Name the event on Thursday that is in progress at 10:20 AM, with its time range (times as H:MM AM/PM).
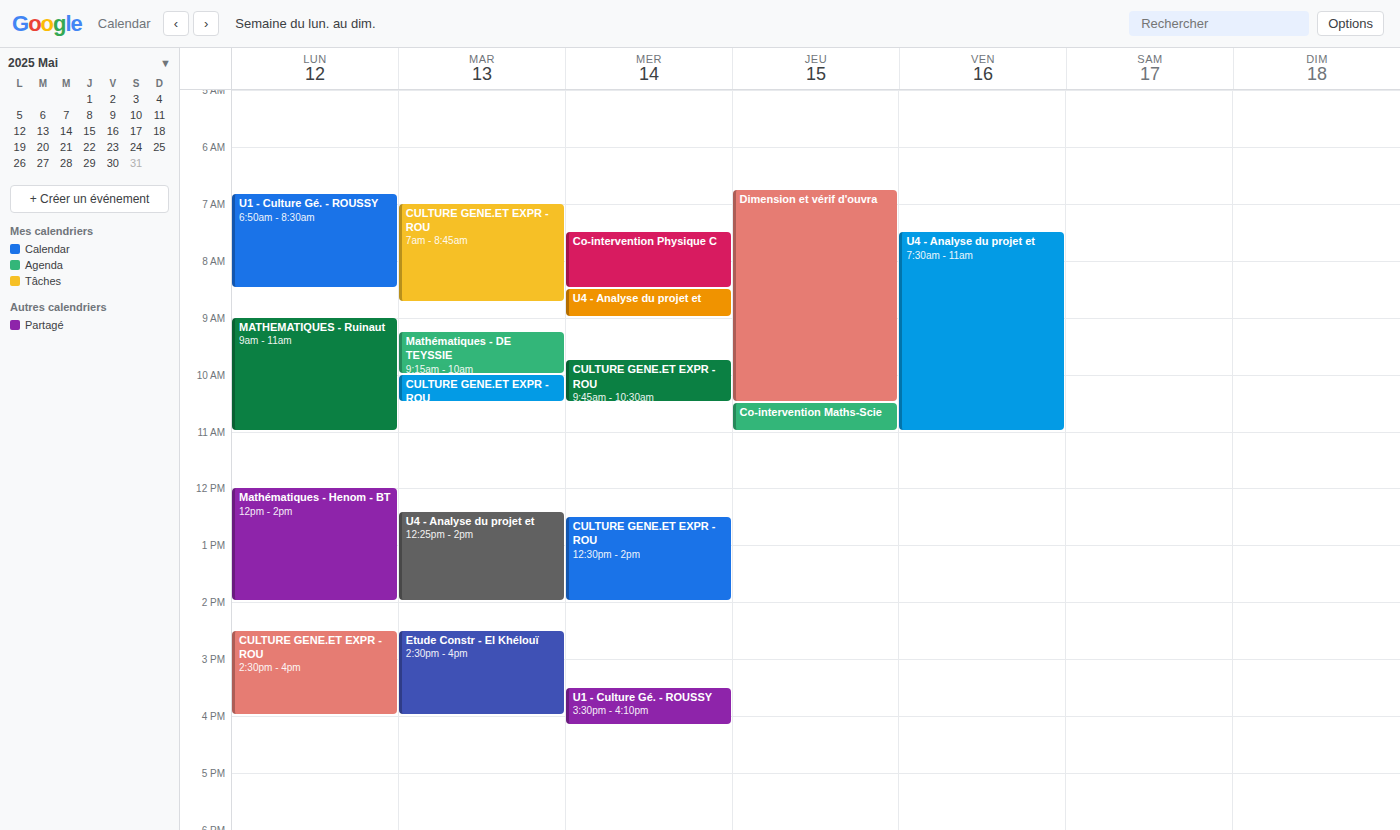
"Dimension et vérif d'ouvra", 6:45 AM to 10:30 AM